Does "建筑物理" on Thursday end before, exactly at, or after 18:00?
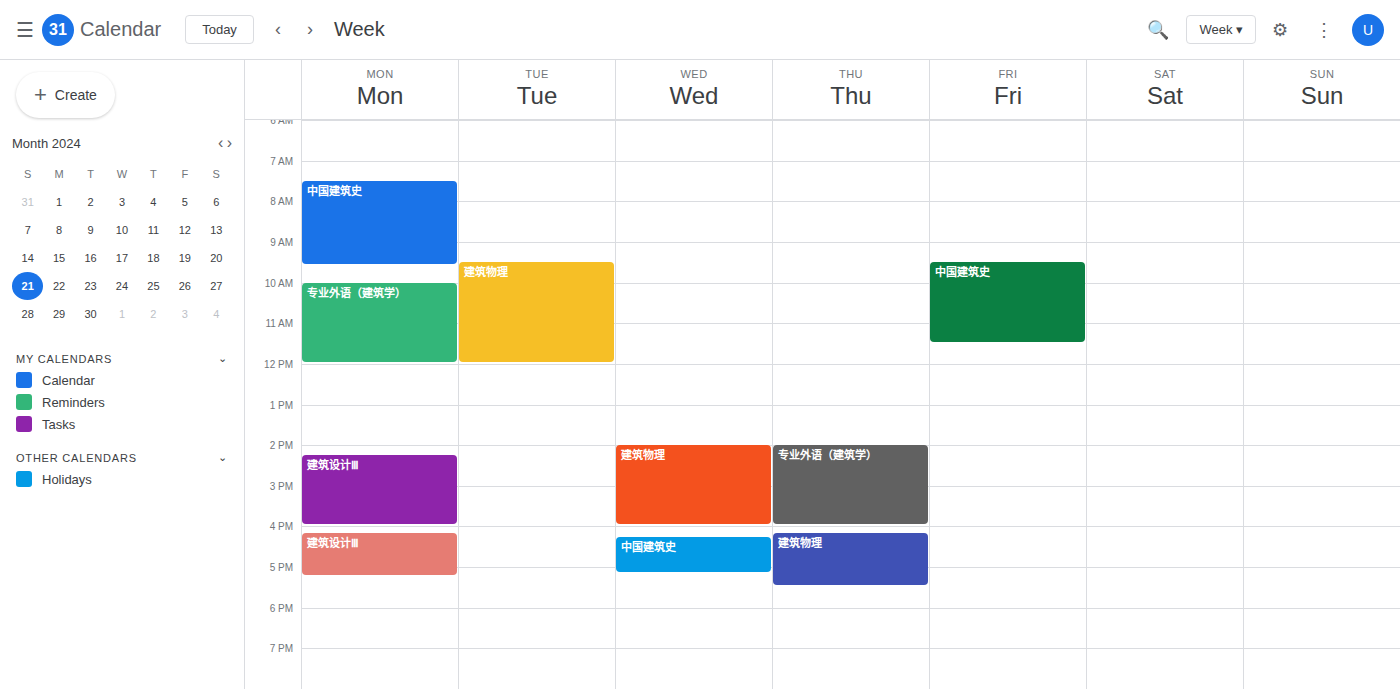
17:30 -- before 18:00, 30 minutes above the 18:00 line.